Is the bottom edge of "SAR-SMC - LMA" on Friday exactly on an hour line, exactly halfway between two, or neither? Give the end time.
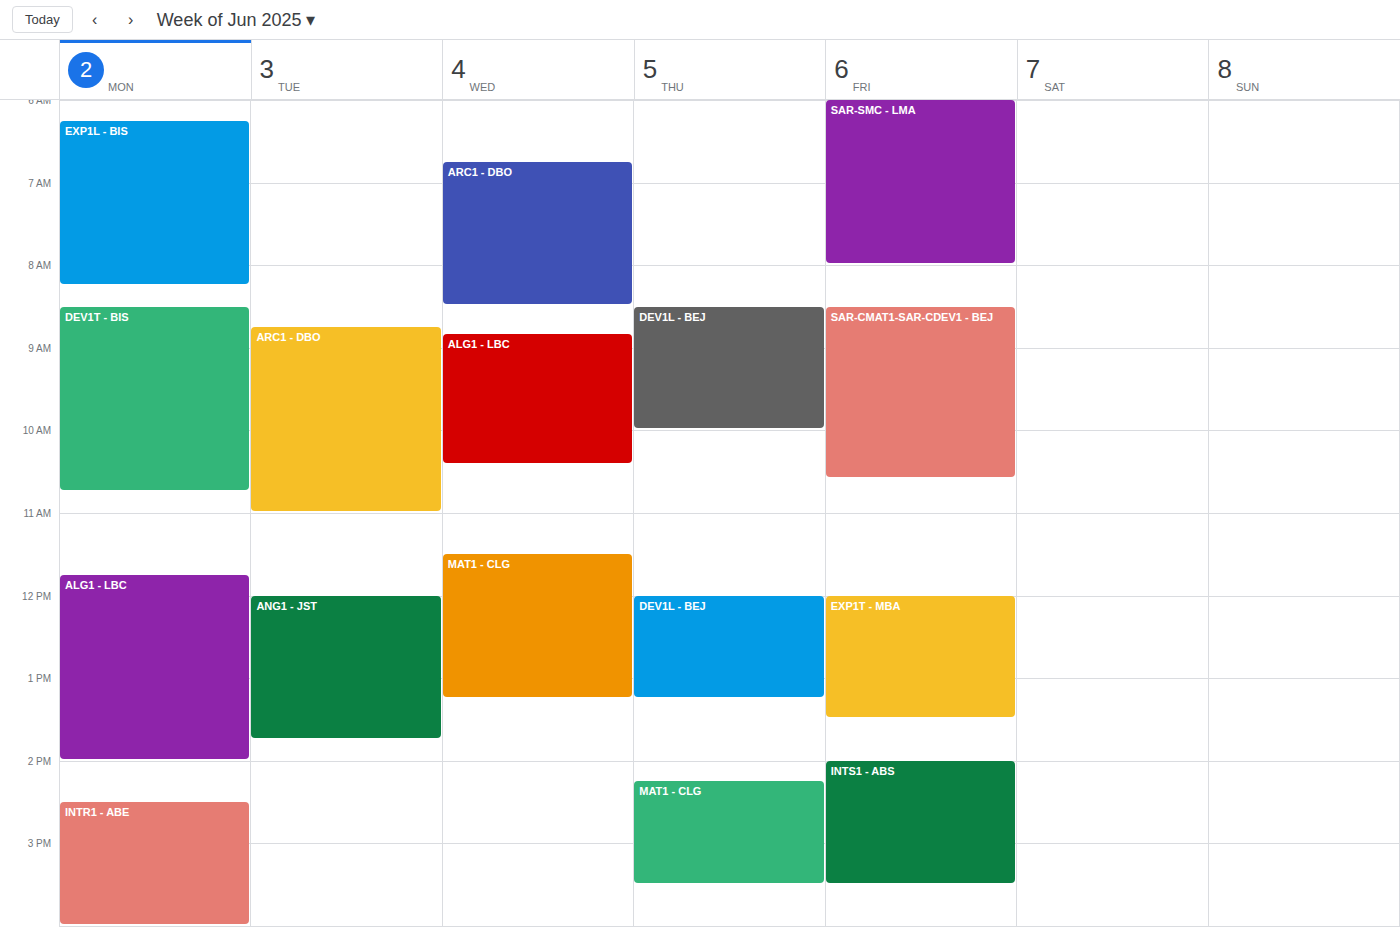
8:00 AM -- exactly on the 8 AM line.